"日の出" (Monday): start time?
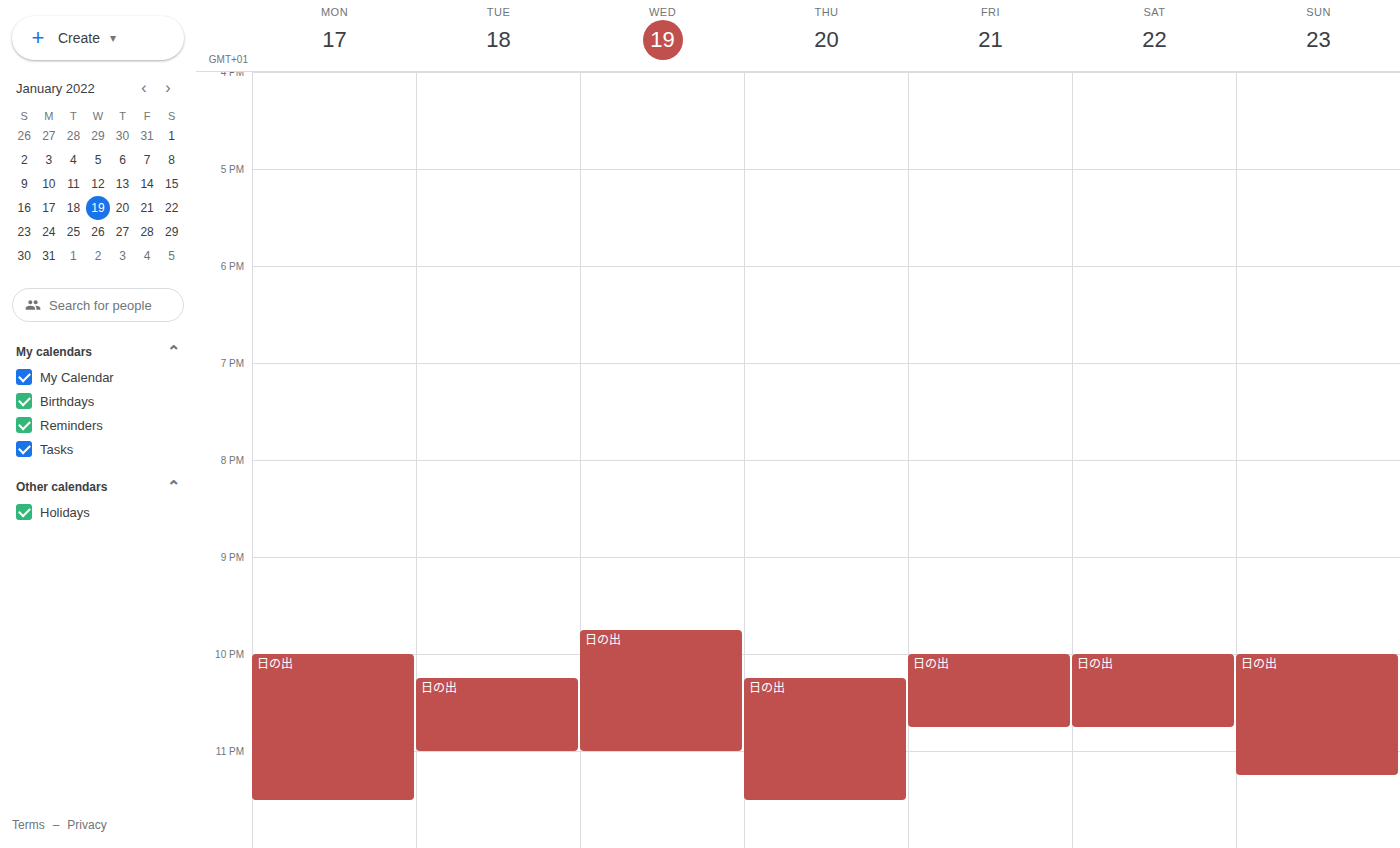
10:00 PM